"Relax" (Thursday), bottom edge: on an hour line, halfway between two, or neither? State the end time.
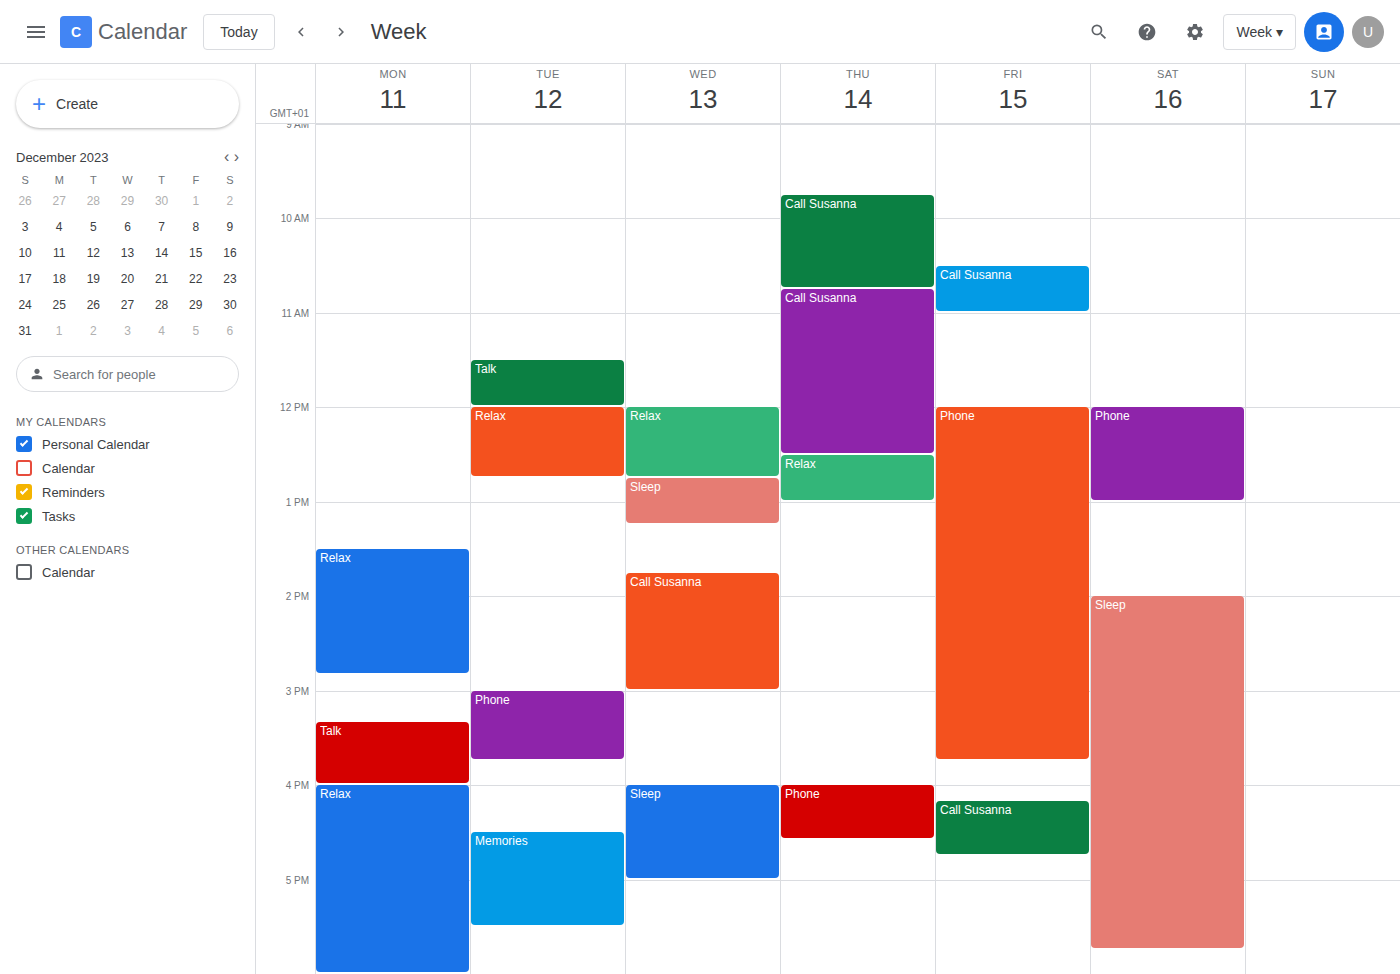
1:00 PM -- exactly on the 1 PM line.